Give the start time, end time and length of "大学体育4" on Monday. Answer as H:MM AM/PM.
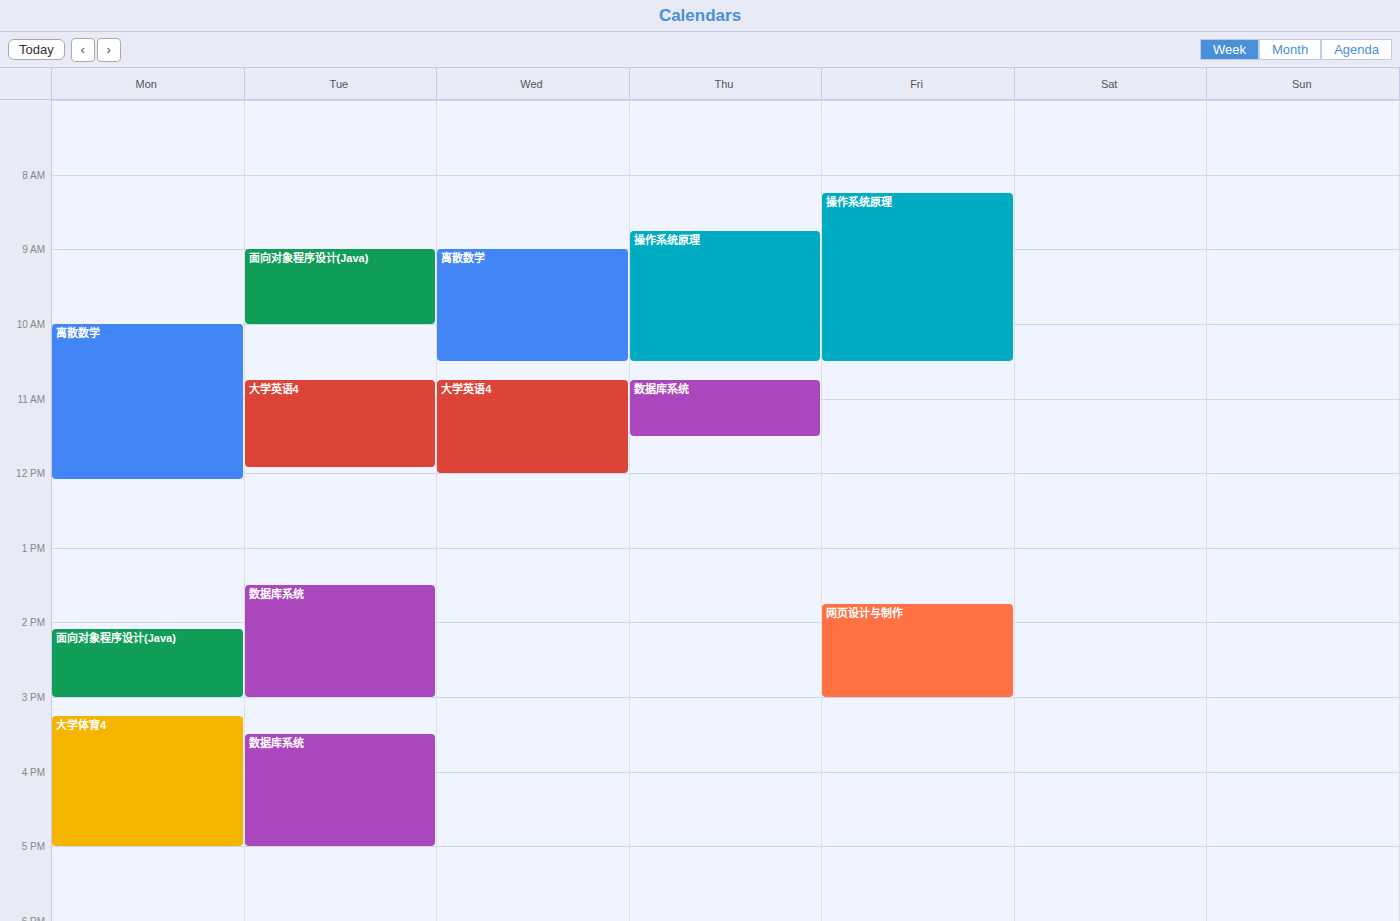
3:15 PM to 5:00 PM, 1 hour 45 minutes